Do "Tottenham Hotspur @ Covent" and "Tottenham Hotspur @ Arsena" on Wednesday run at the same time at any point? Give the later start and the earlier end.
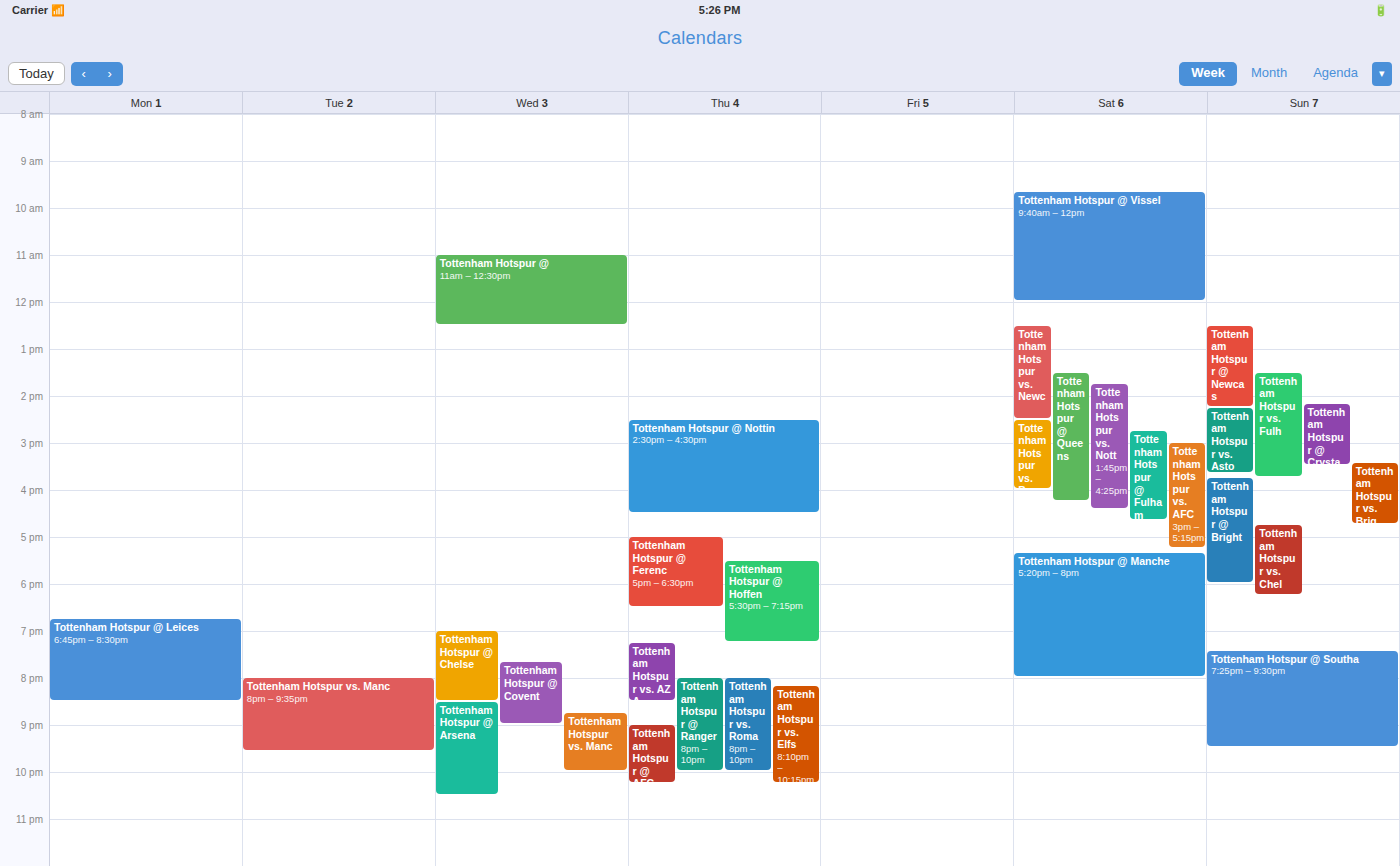
"Tottenham Hotspur @ Arsena" starts at 8:30 PM, before "Tottenham Hotspur @ Covent" ends at 9:00 PM -- they overlap.